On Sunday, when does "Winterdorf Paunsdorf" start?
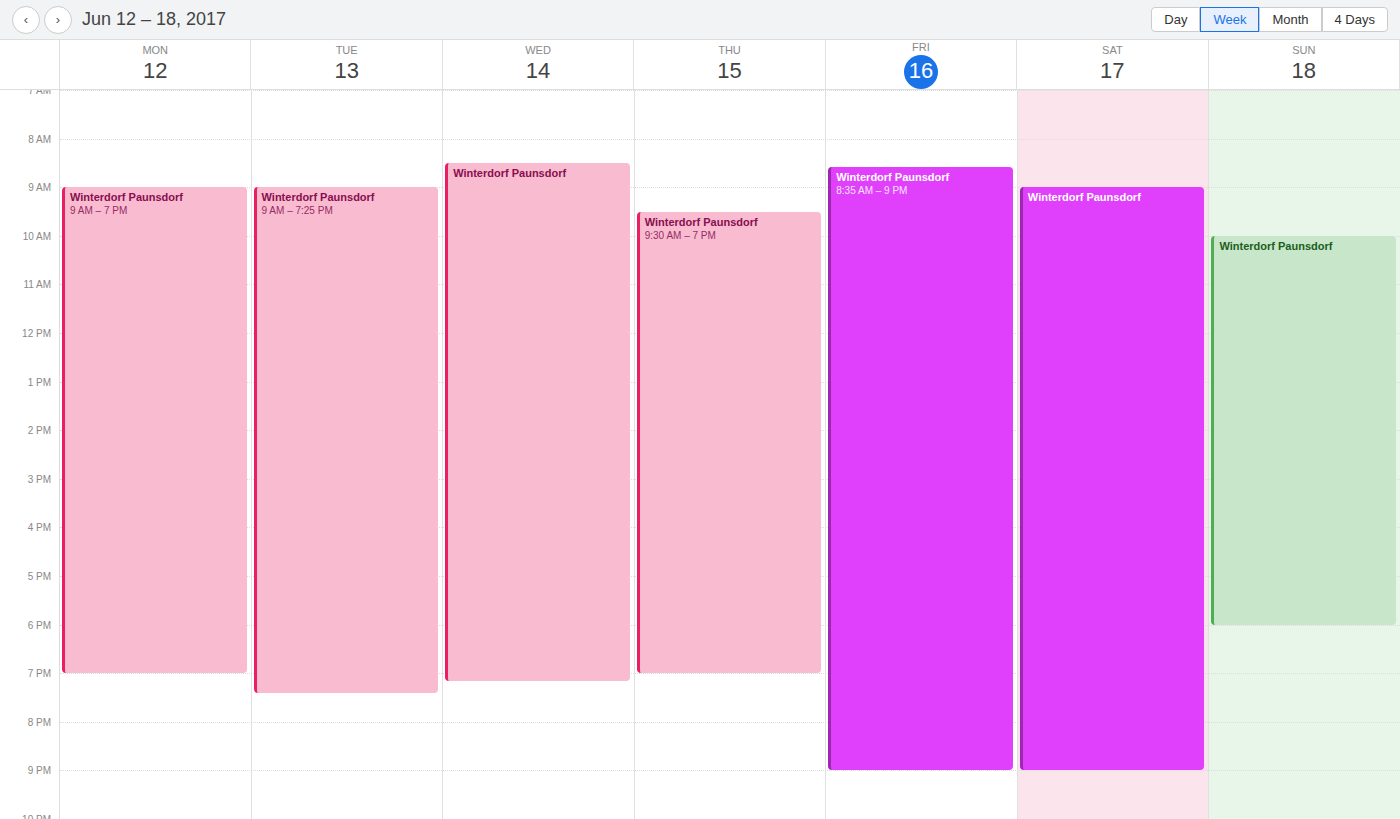
10:00 AM